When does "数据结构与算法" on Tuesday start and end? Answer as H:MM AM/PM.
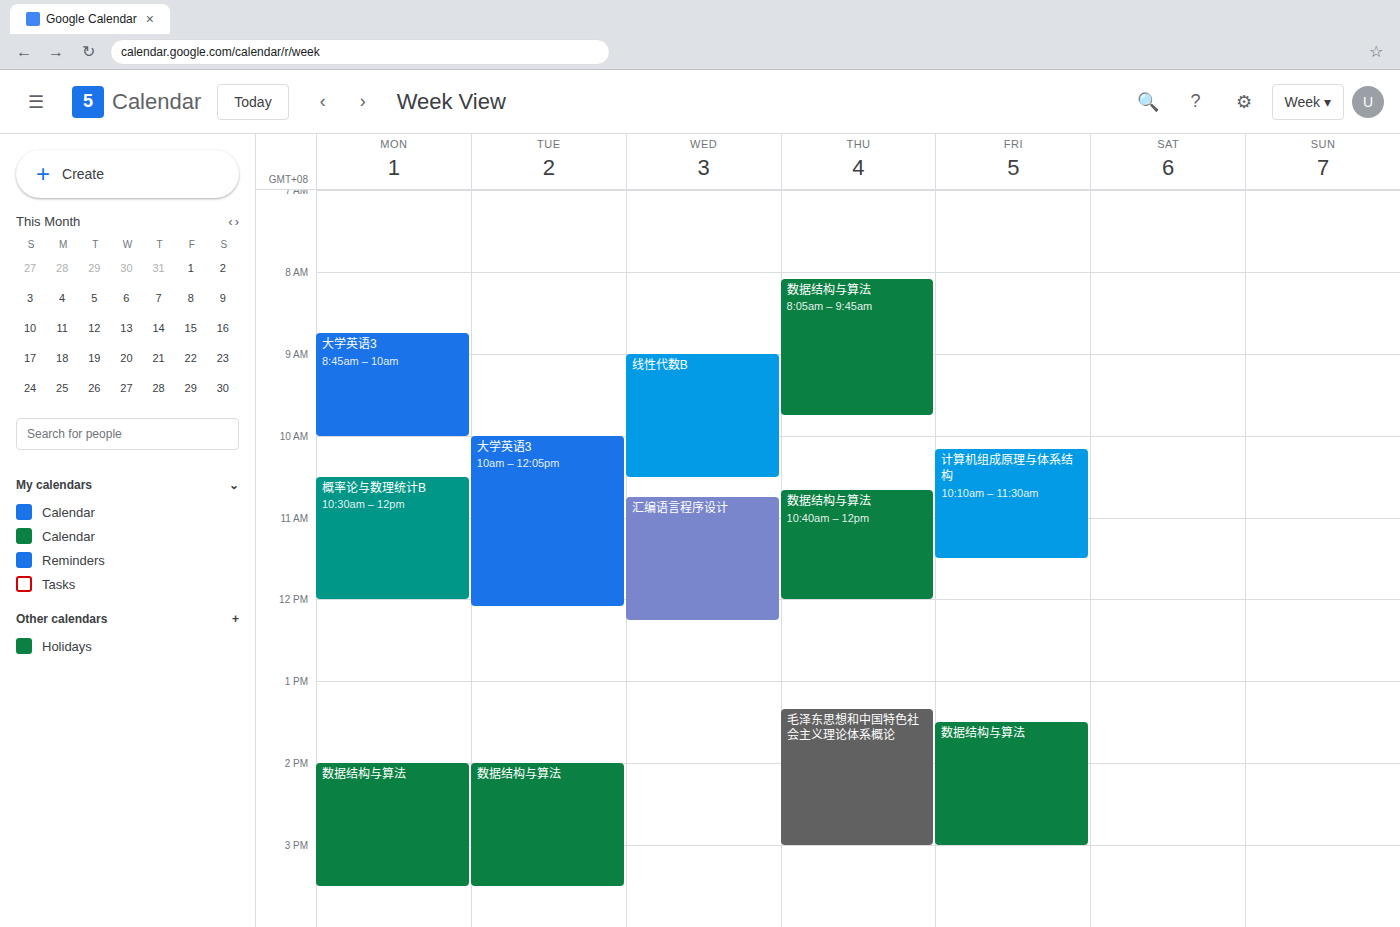
2:00 PM to 3:30 PM